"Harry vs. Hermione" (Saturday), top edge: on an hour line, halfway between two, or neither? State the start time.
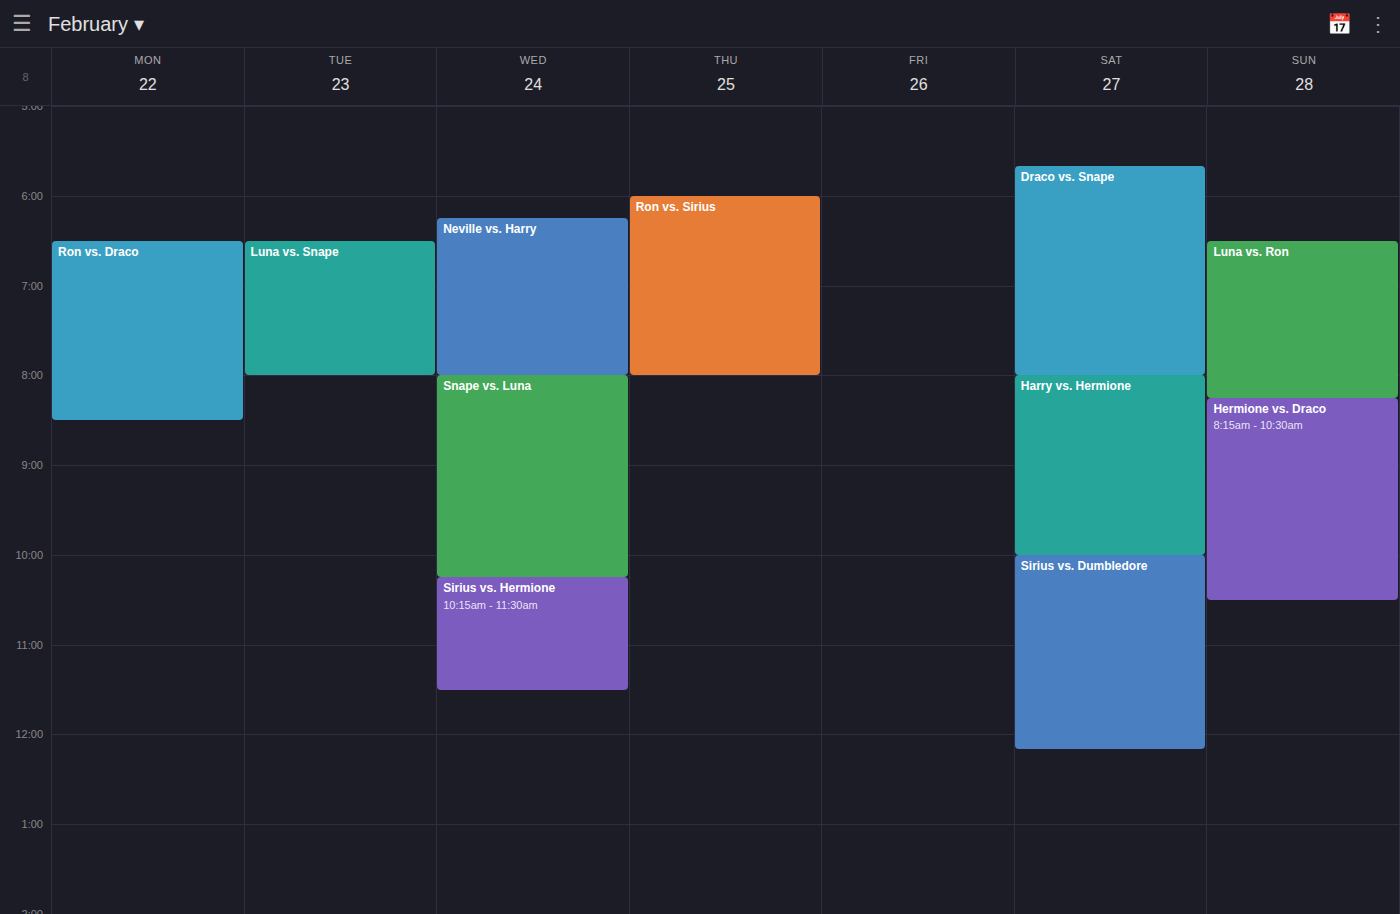
8:00 AM -- exactly on the 8 AM line.